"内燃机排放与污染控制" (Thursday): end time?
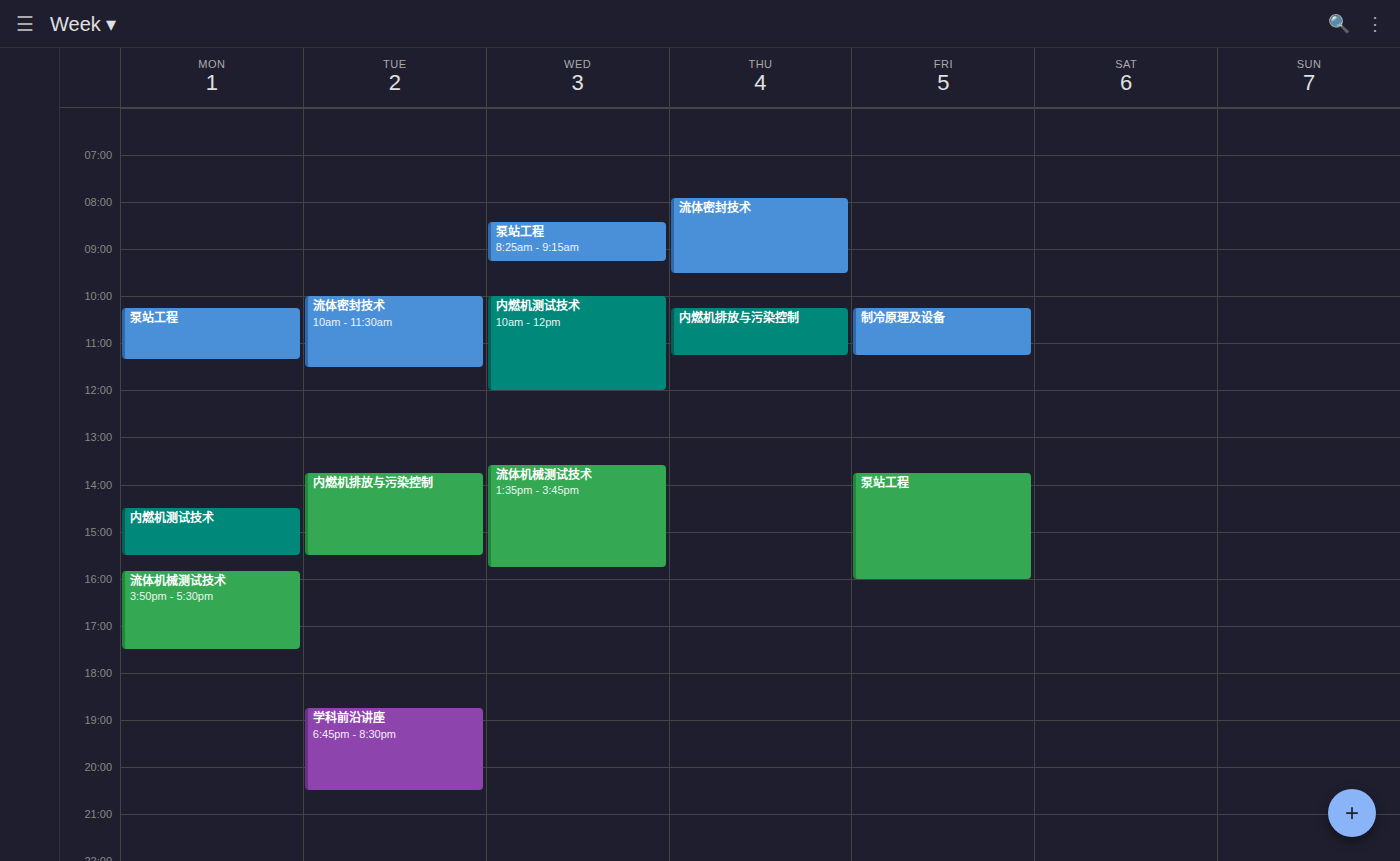
11:15 AM